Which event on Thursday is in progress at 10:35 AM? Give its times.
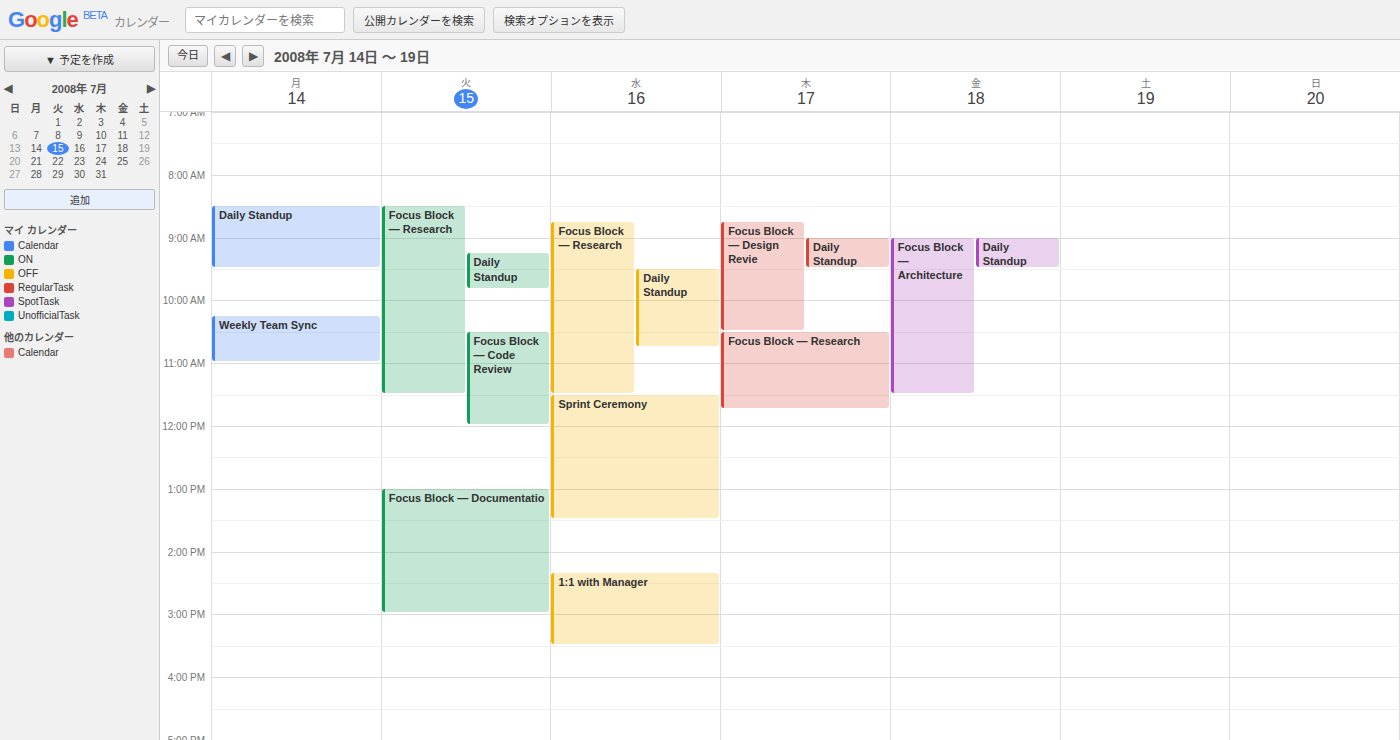
"Focus Block — Research", 10:30 AM to 11:45 AM